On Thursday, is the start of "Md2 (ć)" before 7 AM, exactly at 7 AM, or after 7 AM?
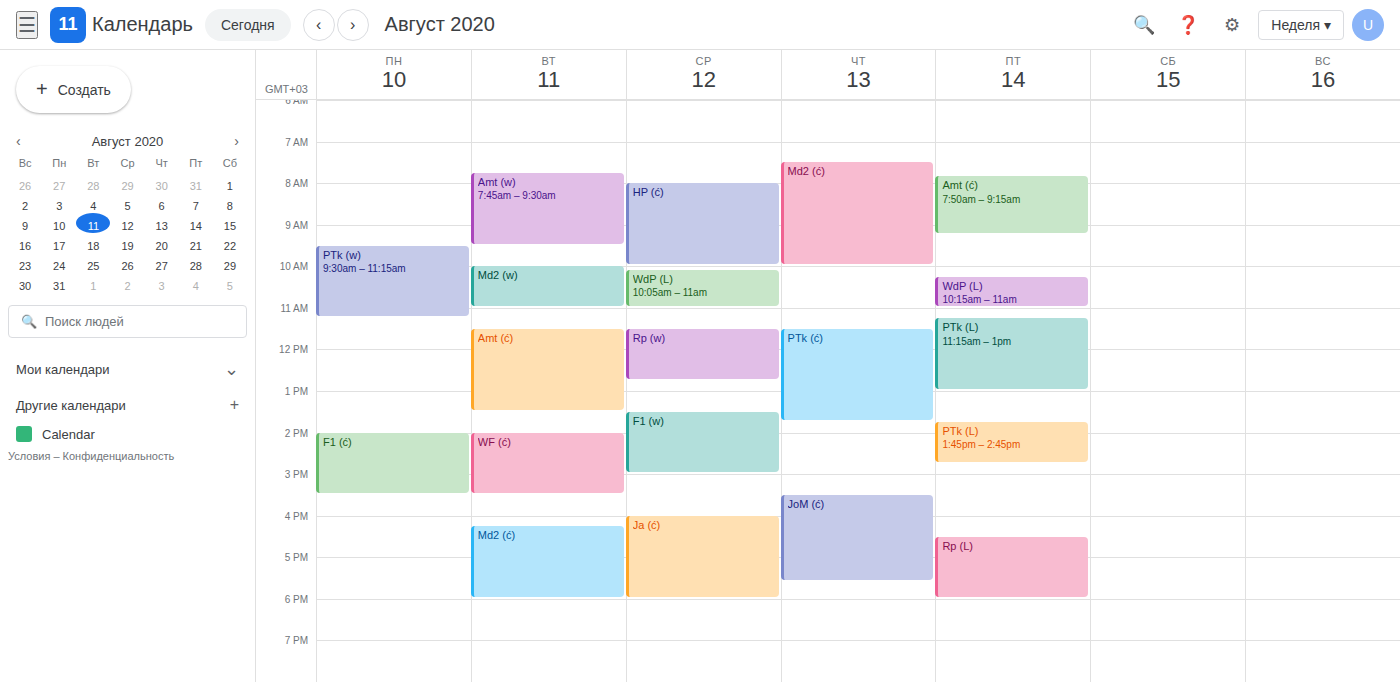
7:30 AM -- after 7 AM, 30 minutes below the 7 AM line.